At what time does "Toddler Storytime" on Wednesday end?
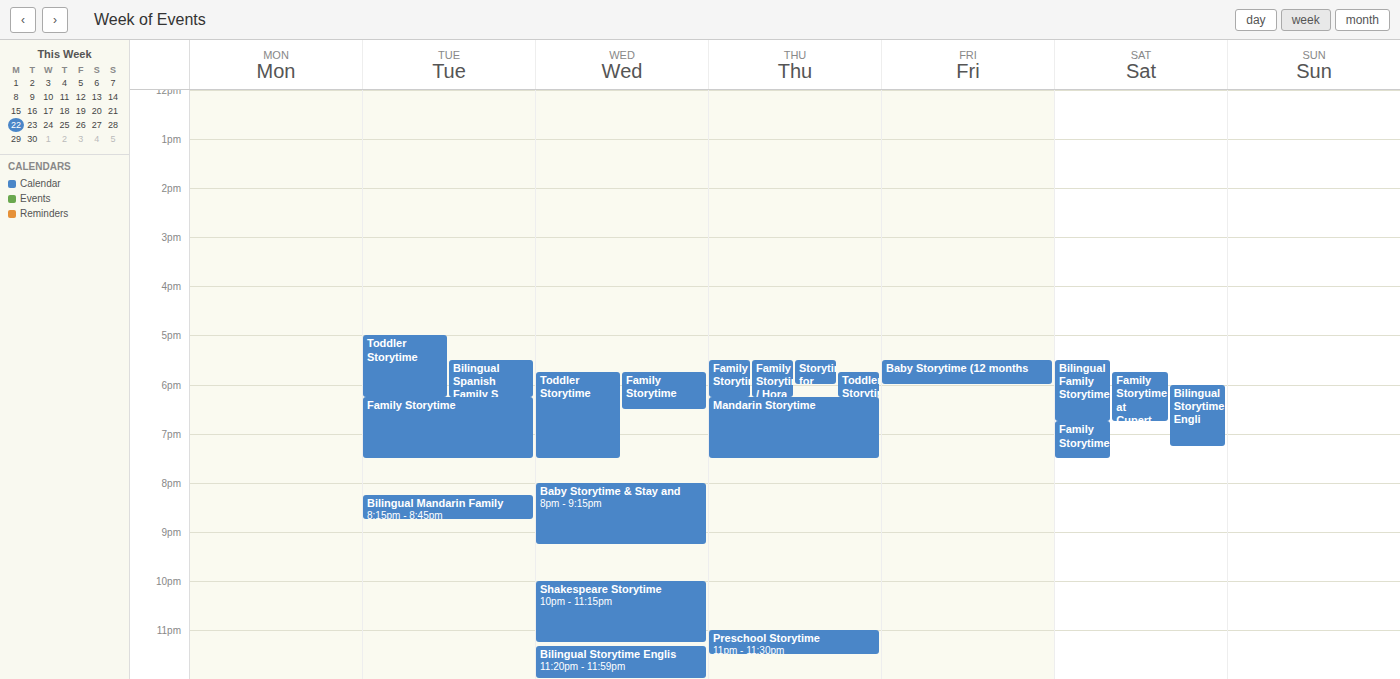
7:30 PM